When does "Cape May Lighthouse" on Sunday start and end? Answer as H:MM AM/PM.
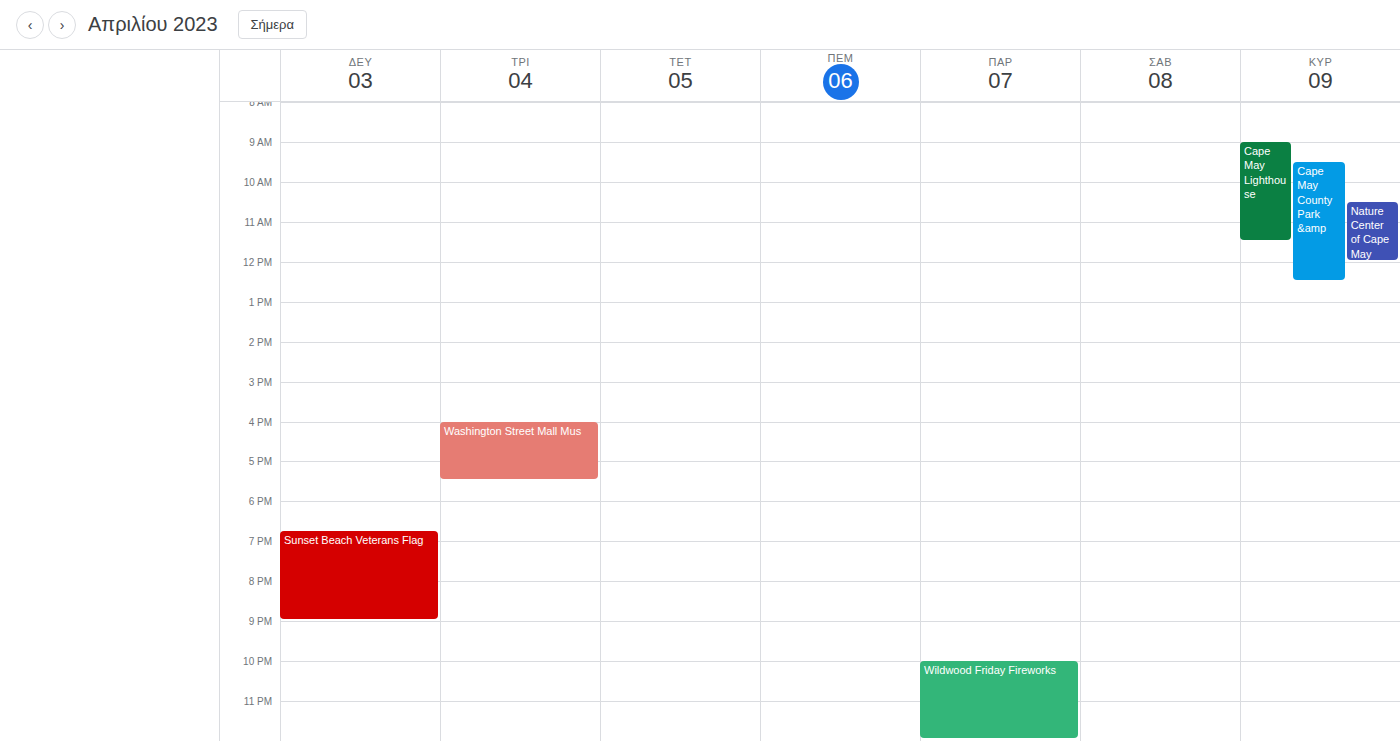
9:00 AM to 11:30 AM